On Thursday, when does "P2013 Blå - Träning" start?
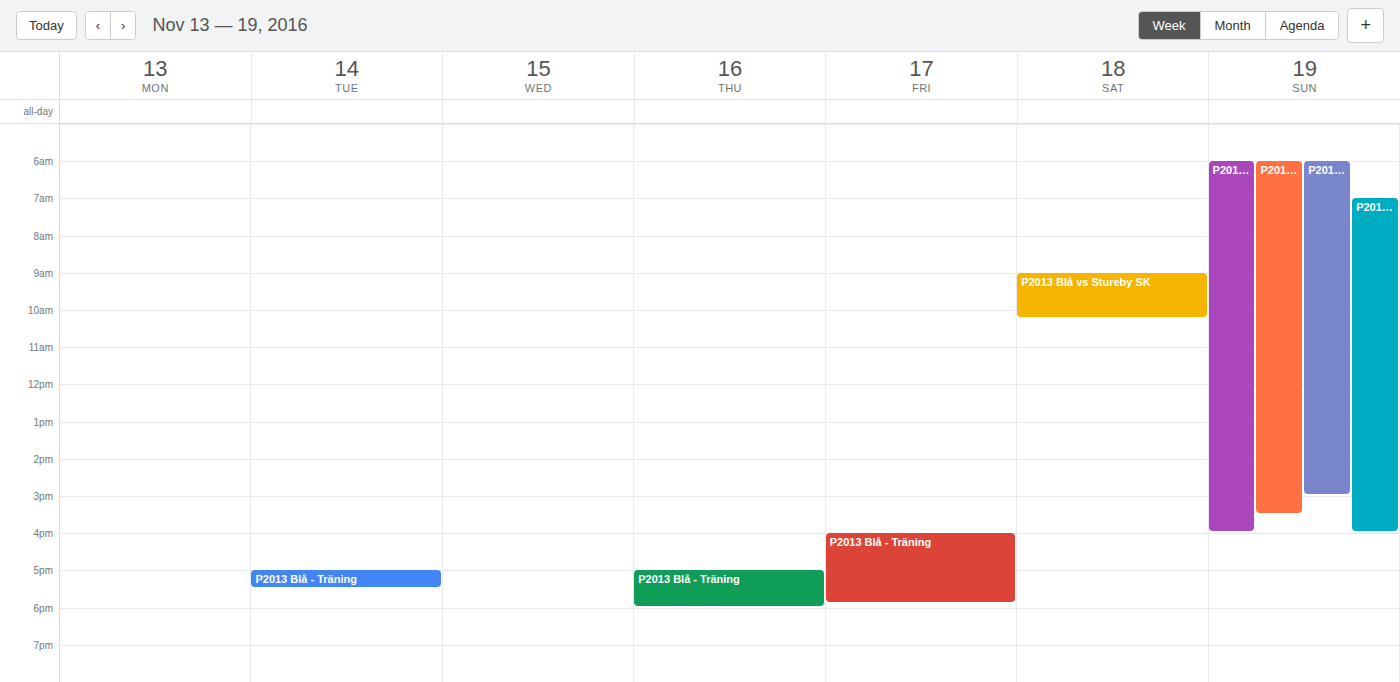
5:00 PM